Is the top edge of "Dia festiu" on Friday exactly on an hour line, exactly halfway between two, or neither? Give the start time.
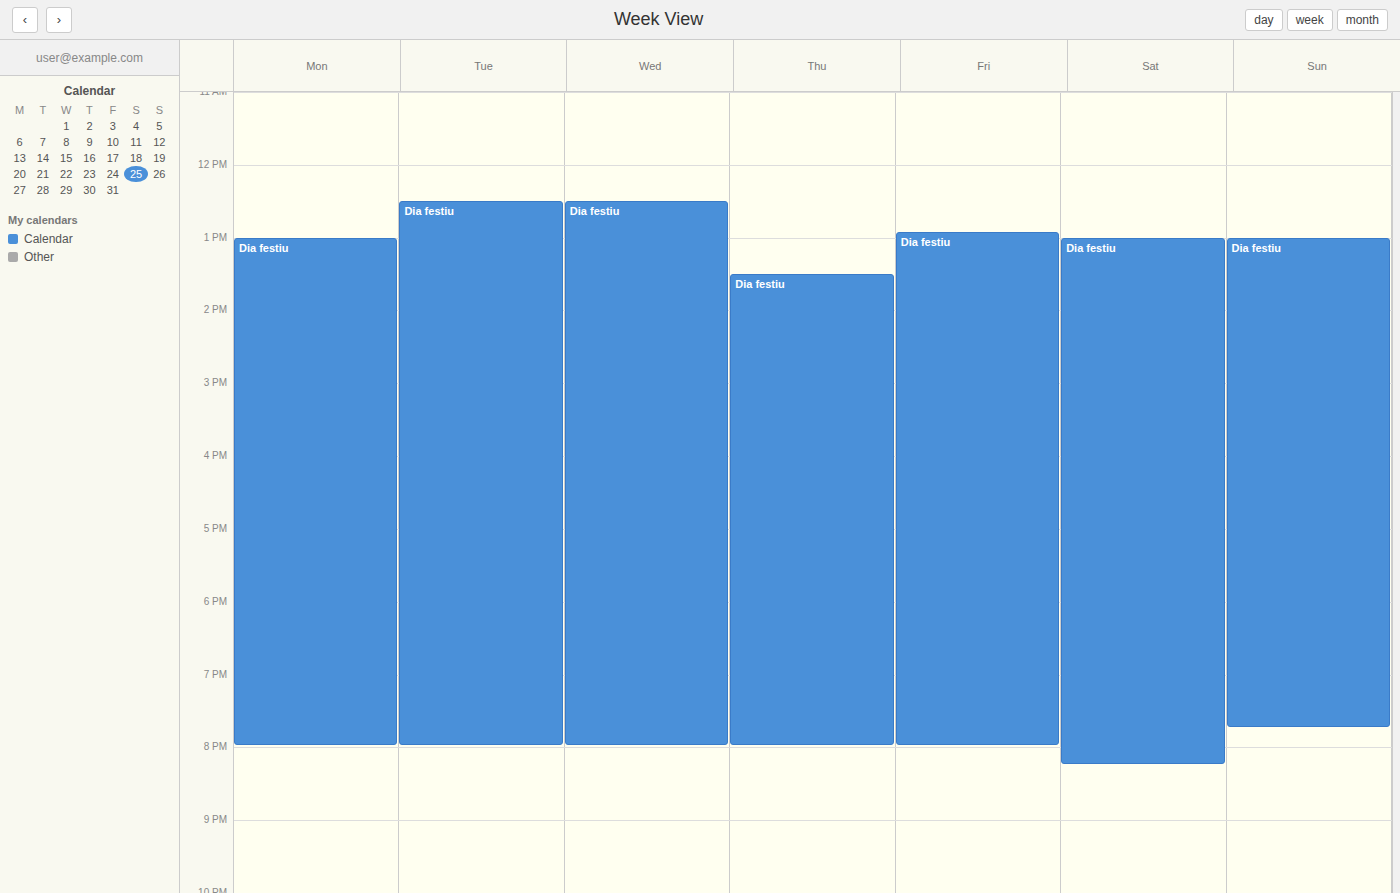
12:55 PM -- neither: 55 minutes below the 12 PM line and 5 minutes above the 1 PM line.